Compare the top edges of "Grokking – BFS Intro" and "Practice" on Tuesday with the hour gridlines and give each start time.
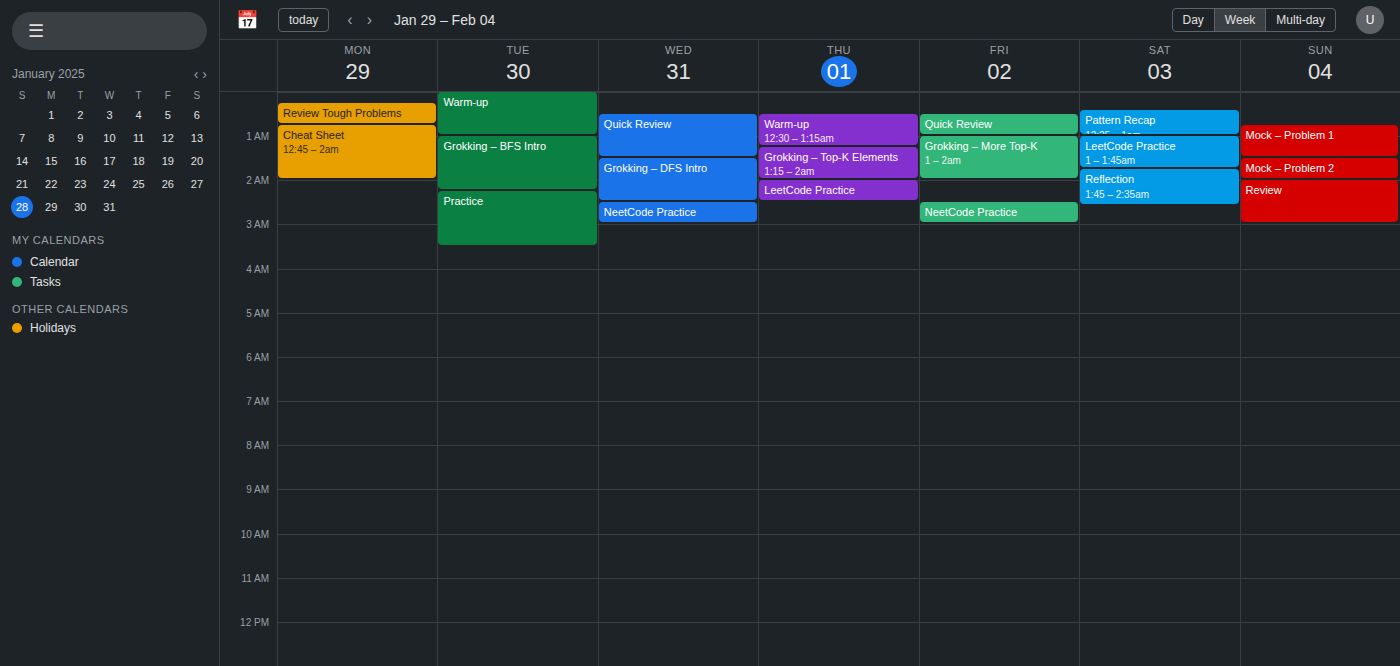
"Grokking – BFS Intro": 1:00 AM, exactly on the 1 AM line. "Practice": 2:15 AM, neither: a quarter of the way from the 2 AM line to the 3 AM line.